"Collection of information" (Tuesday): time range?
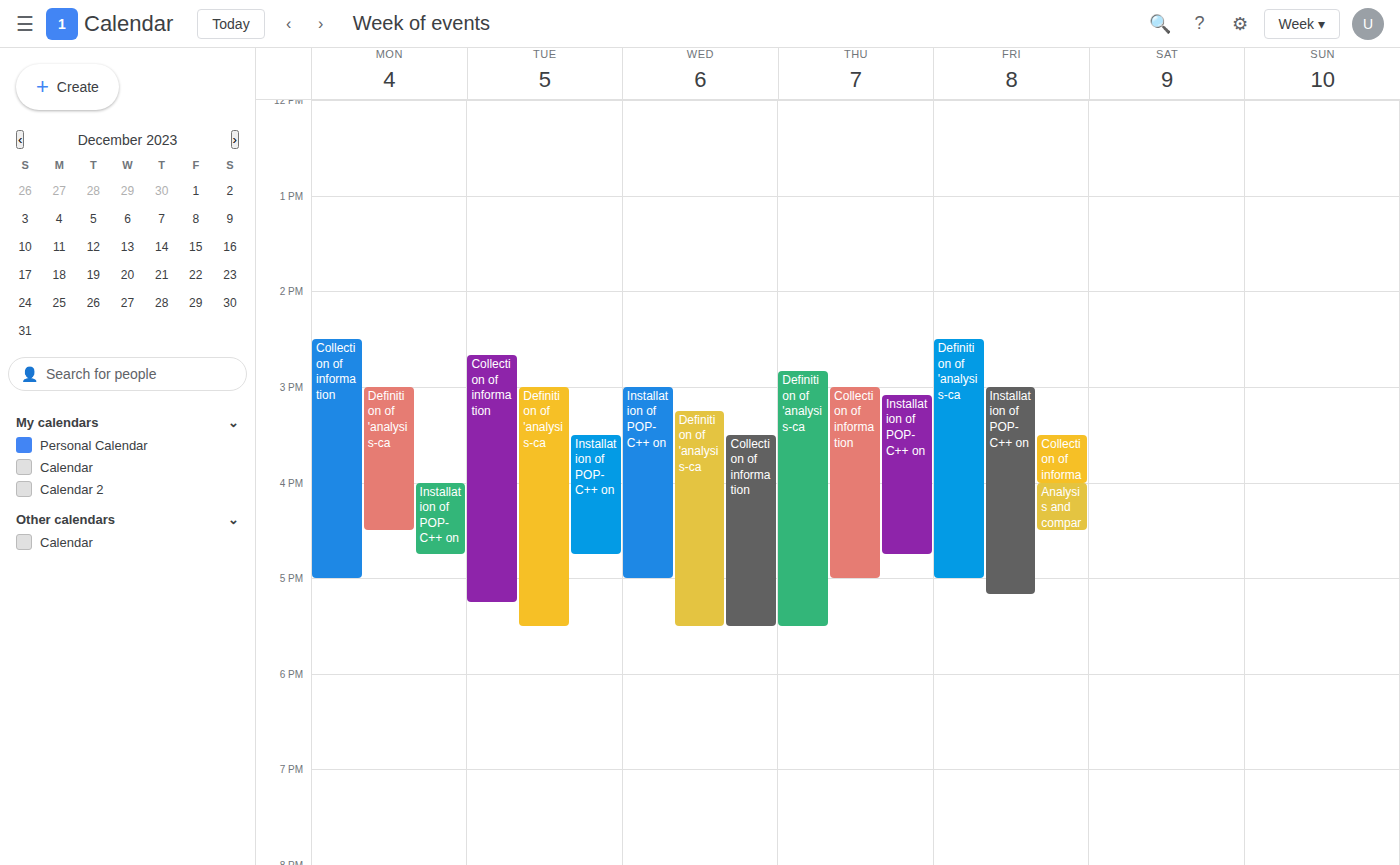
2:40 PM to 5:15 PM